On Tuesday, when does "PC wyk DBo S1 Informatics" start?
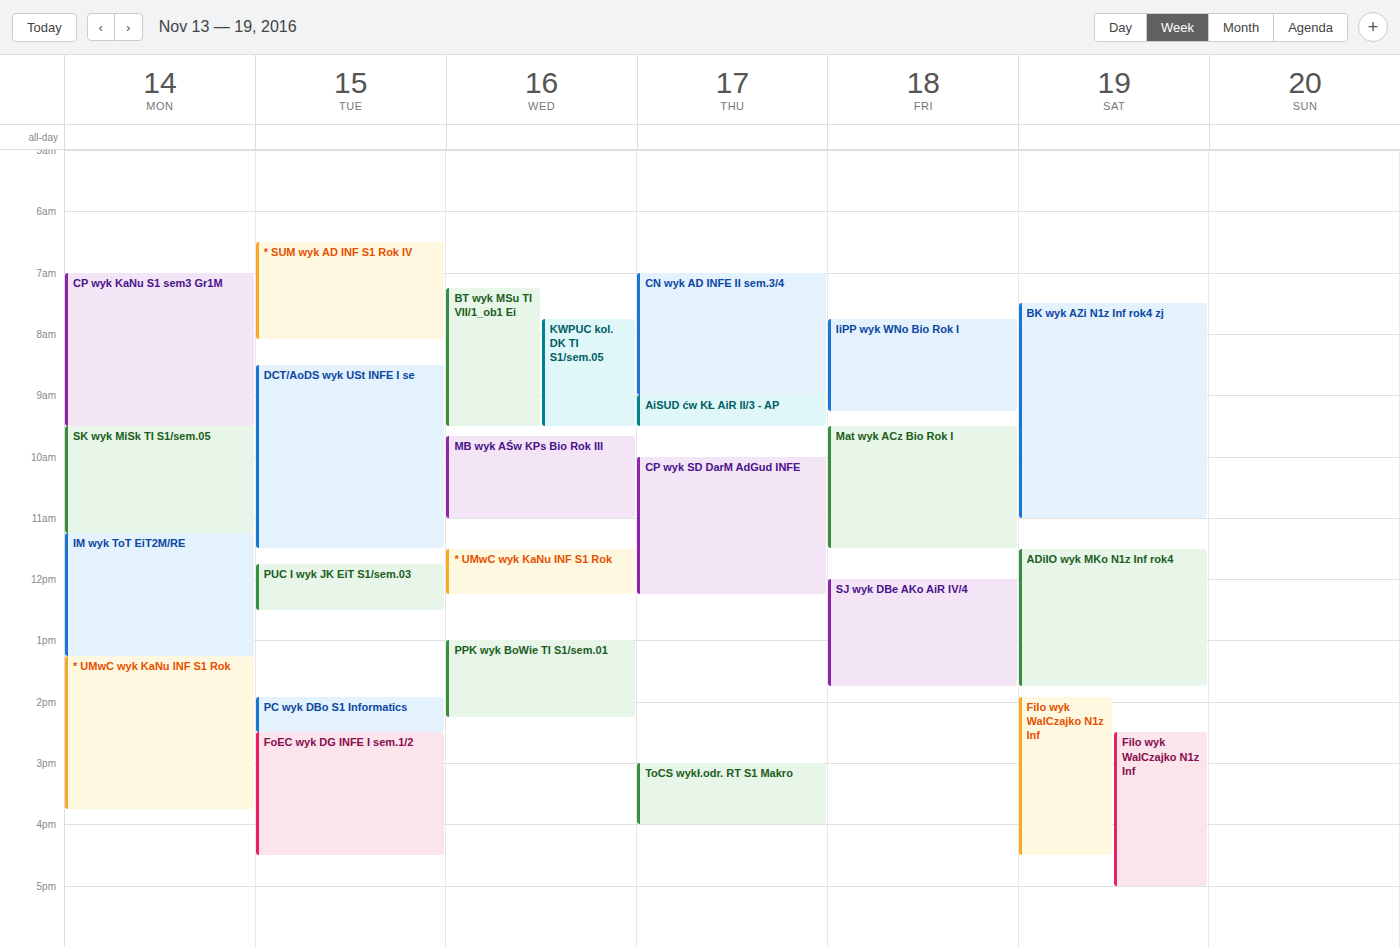
1:55 PM